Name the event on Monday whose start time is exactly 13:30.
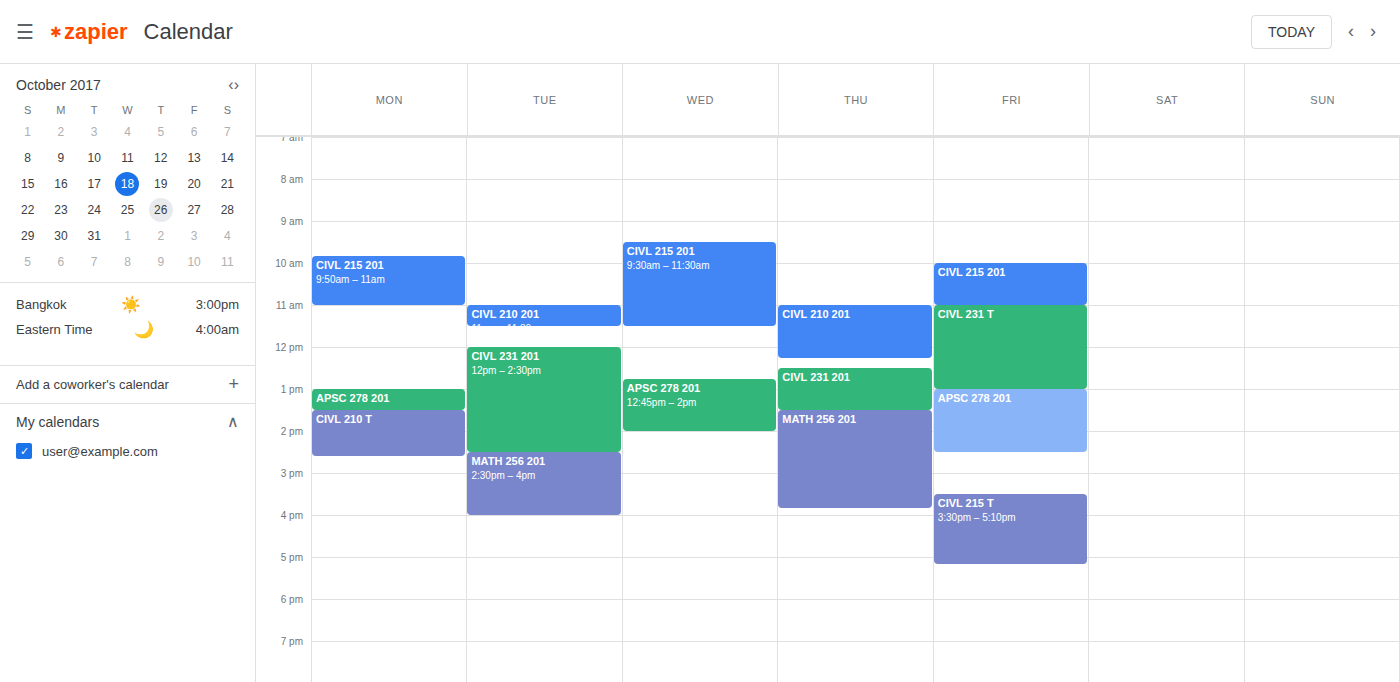
"CIVL 210 T"